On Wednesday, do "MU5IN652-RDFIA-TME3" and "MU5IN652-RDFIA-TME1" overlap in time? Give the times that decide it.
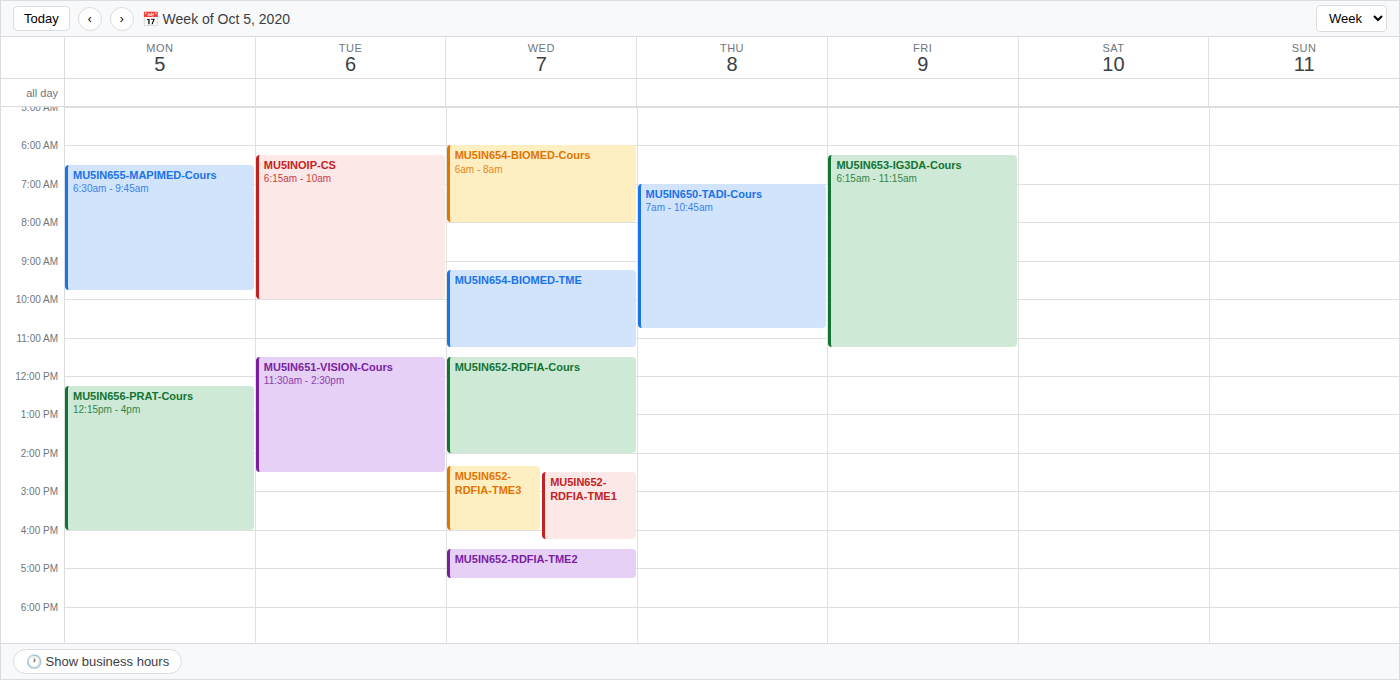
"MU5IN652-RDFIA-TME1" starts at 14:30, before "MU5IN652-RDFIA-TME3" ends at 16:00 -- they overlap.